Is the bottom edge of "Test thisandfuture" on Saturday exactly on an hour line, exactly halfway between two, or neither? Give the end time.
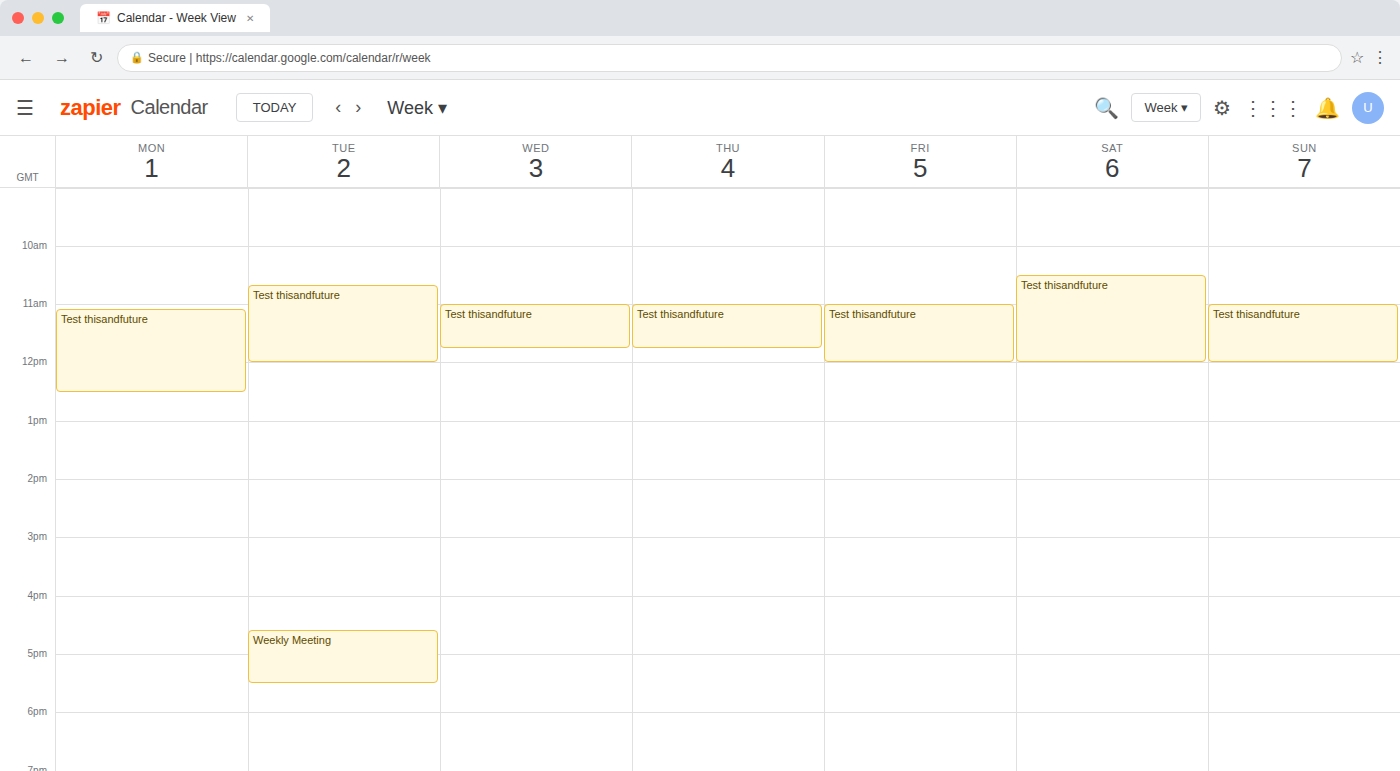
12:00 PM -- exactly on the 12 PM line.